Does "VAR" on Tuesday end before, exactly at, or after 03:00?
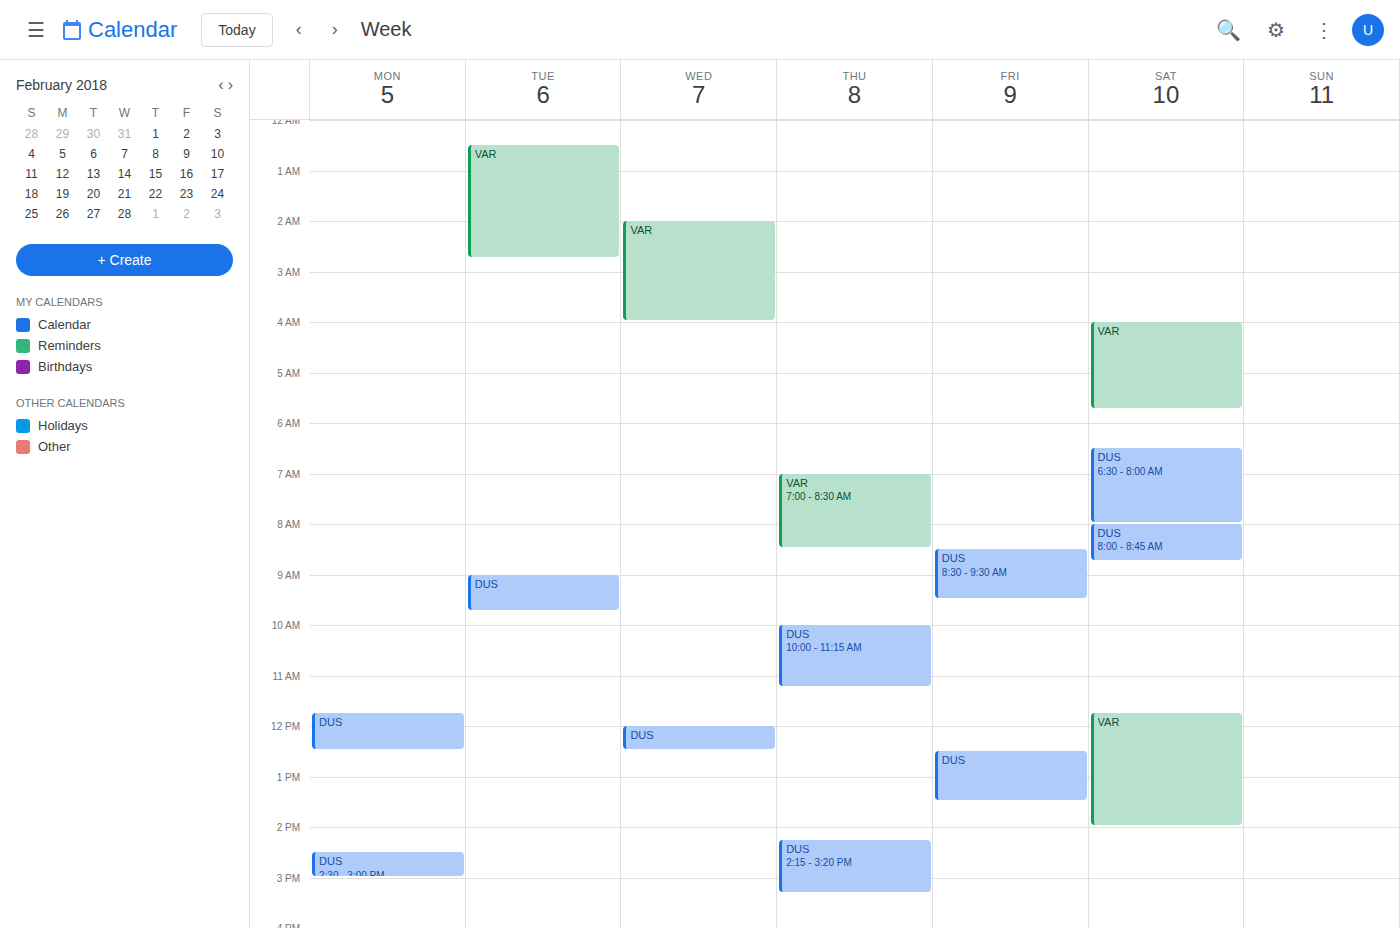
02:45 -- before 03:00, 15 minutes above the 03:00 line.